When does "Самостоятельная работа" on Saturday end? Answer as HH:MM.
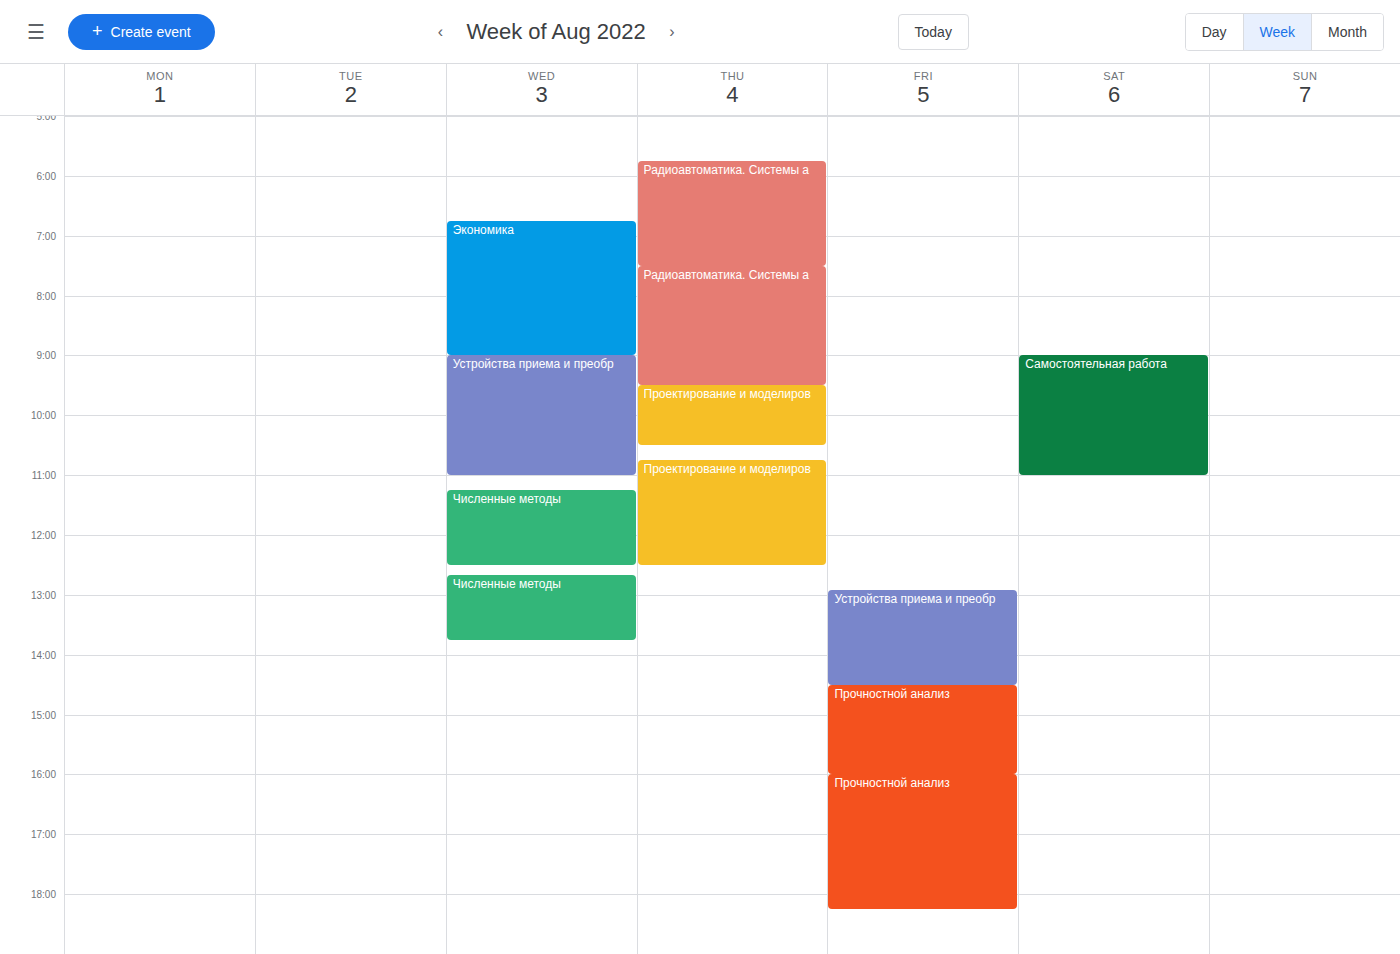
11:00